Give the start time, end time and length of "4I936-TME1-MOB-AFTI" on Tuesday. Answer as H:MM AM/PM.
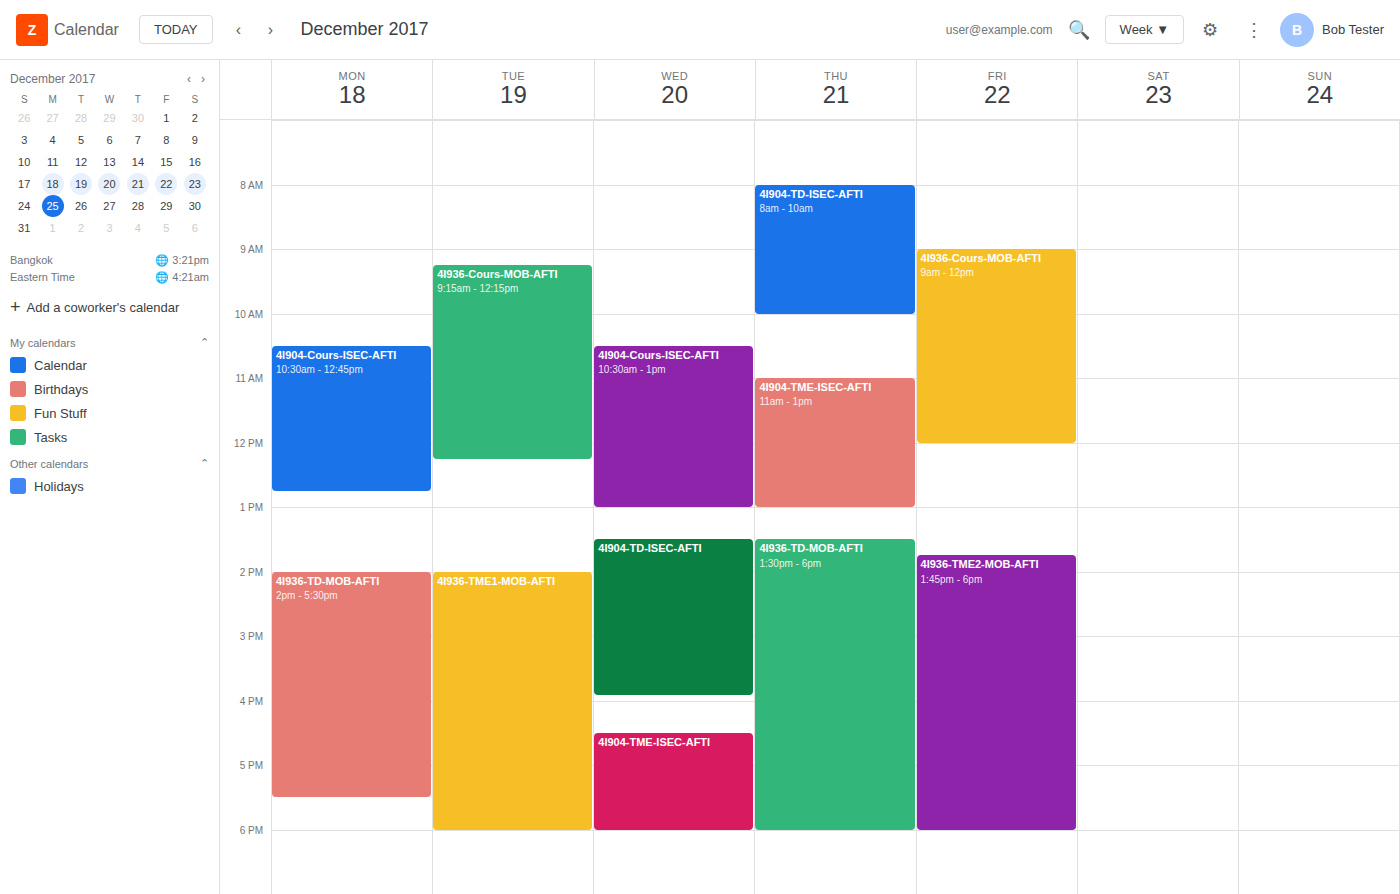
2:00 PM to 6:00 PM, 4 hours